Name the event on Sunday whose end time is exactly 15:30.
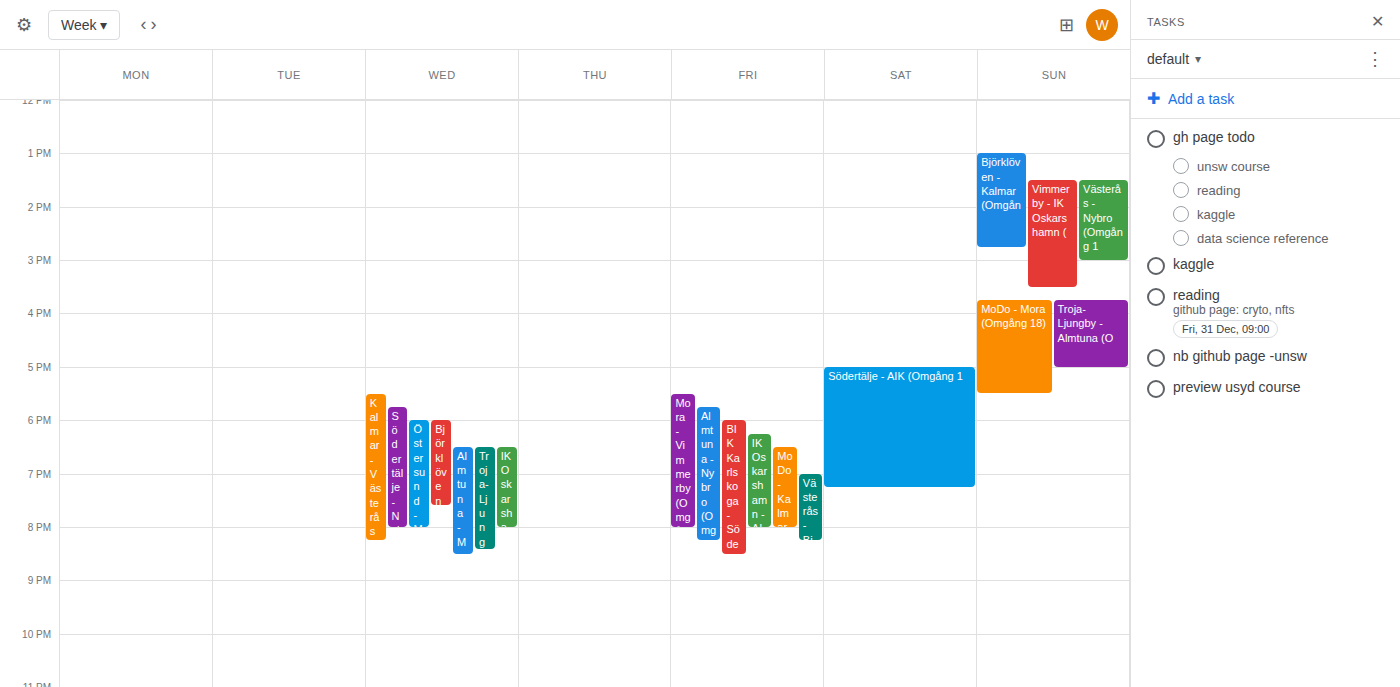
"Vimmerby - IK Oskarshamn ("